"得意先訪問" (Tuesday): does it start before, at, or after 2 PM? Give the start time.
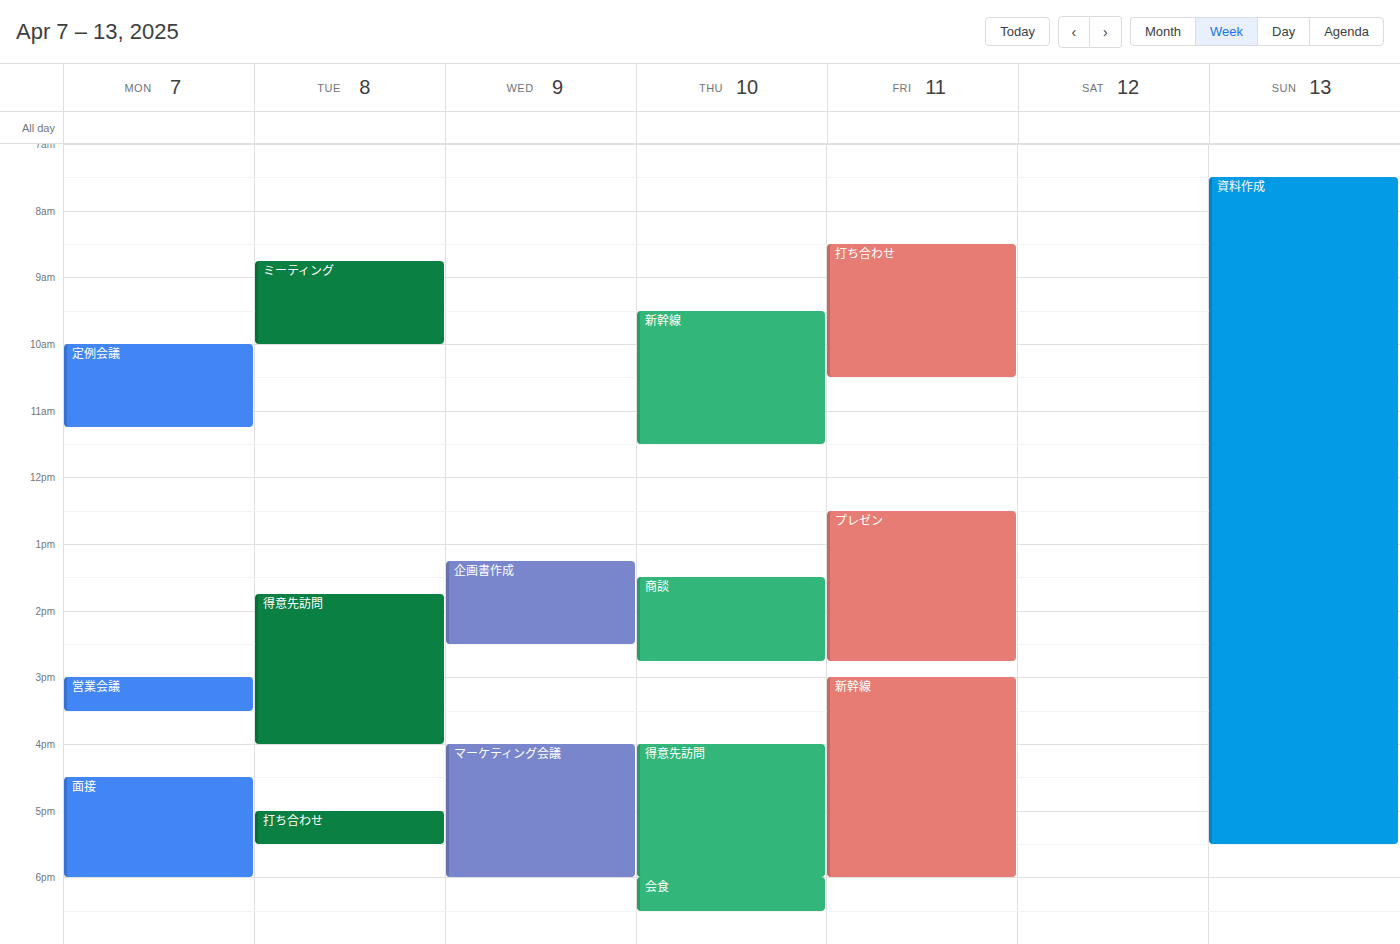
1:45 PM -- before 2 PM, 15 minutes above the 2 PM line.